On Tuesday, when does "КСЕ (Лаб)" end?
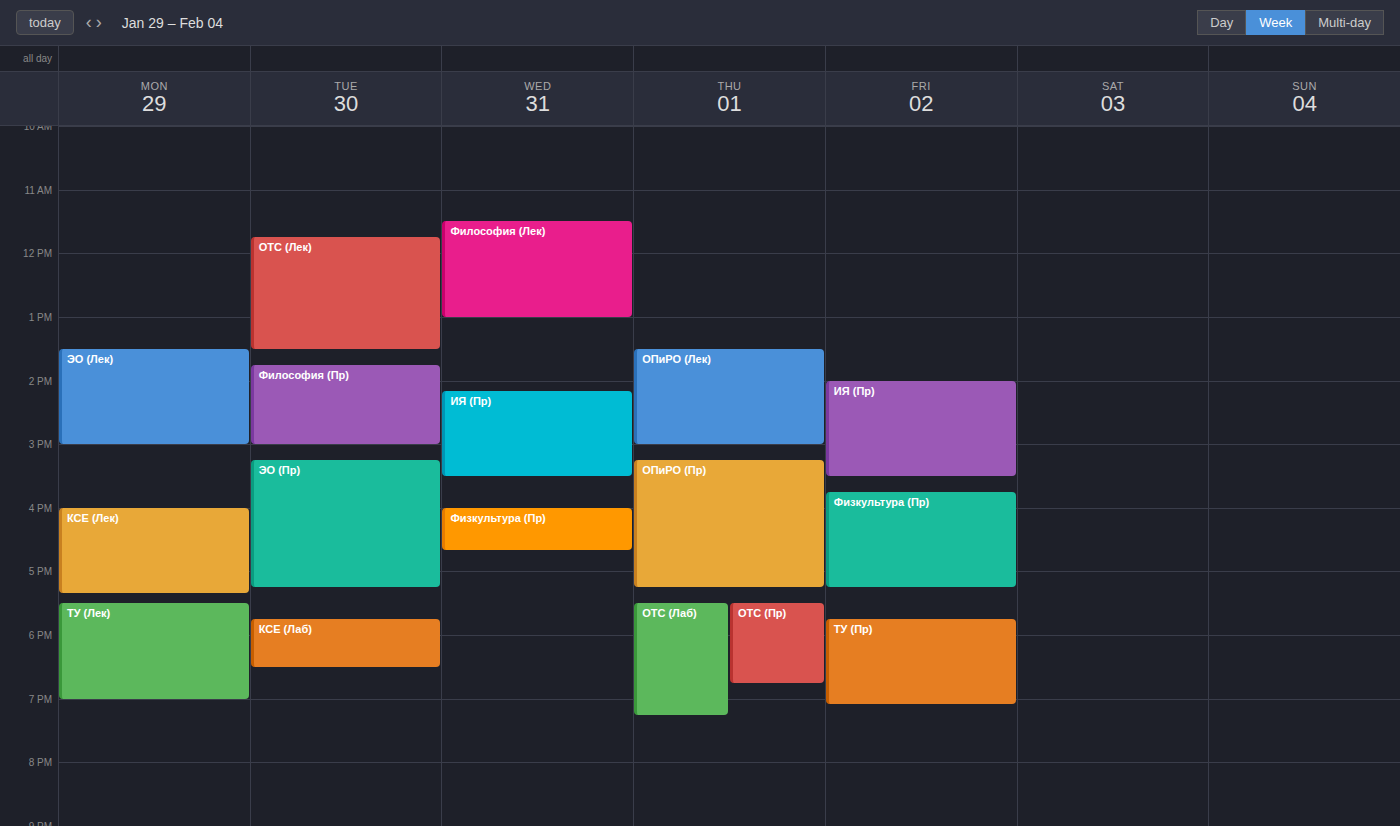
18:30